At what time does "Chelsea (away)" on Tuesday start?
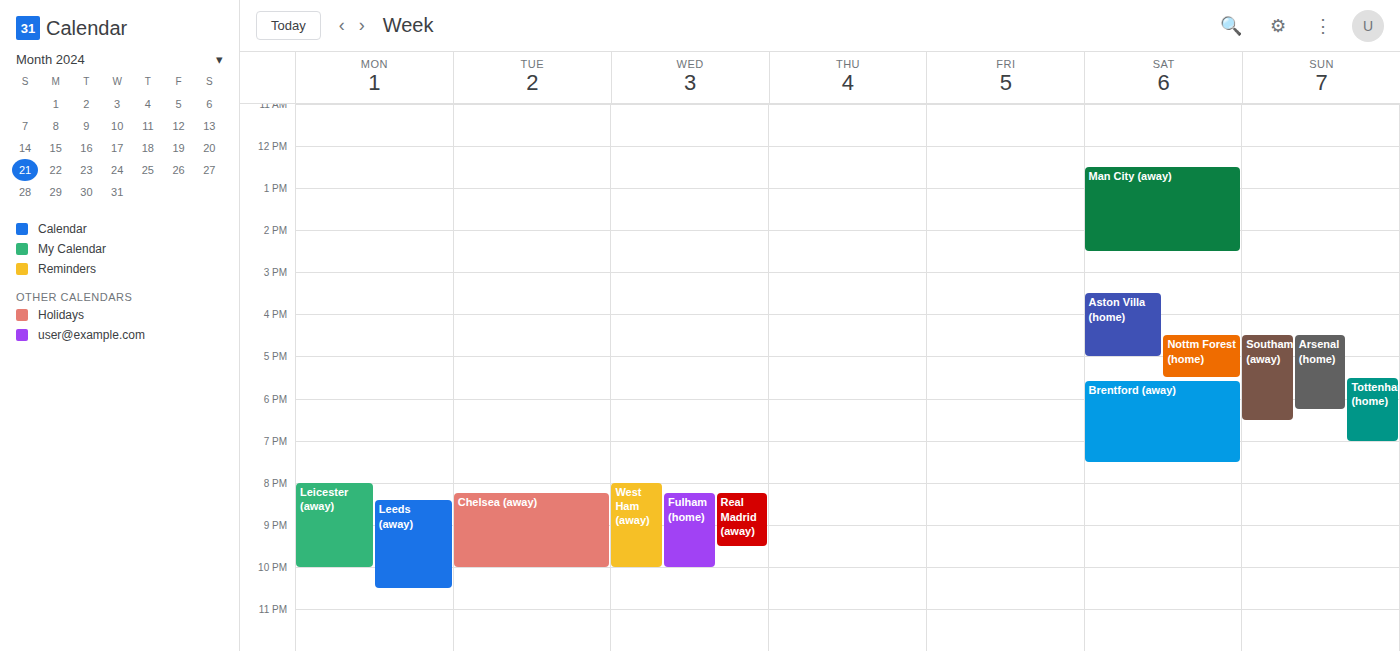
20:15